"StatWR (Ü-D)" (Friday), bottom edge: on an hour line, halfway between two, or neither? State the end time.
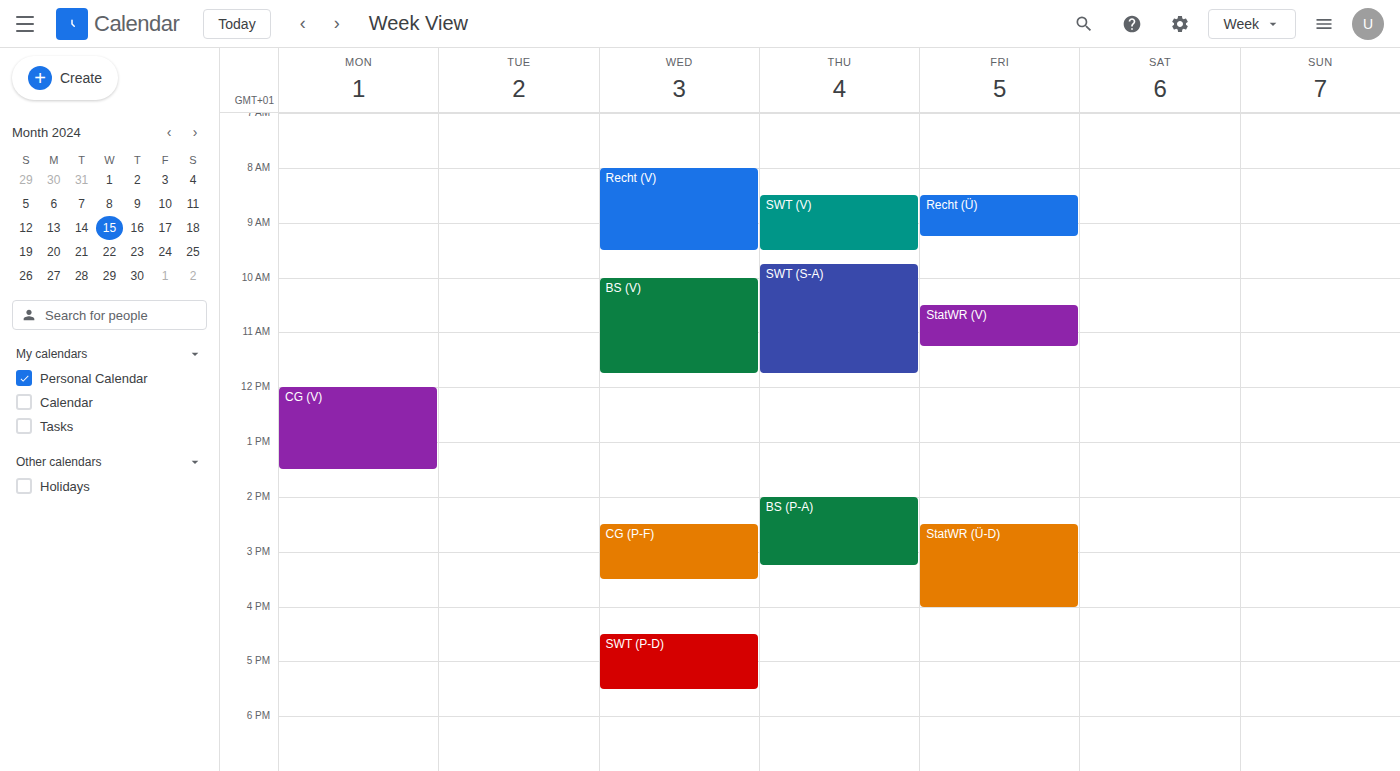
16:00 -- exactly on the 16:00 line.